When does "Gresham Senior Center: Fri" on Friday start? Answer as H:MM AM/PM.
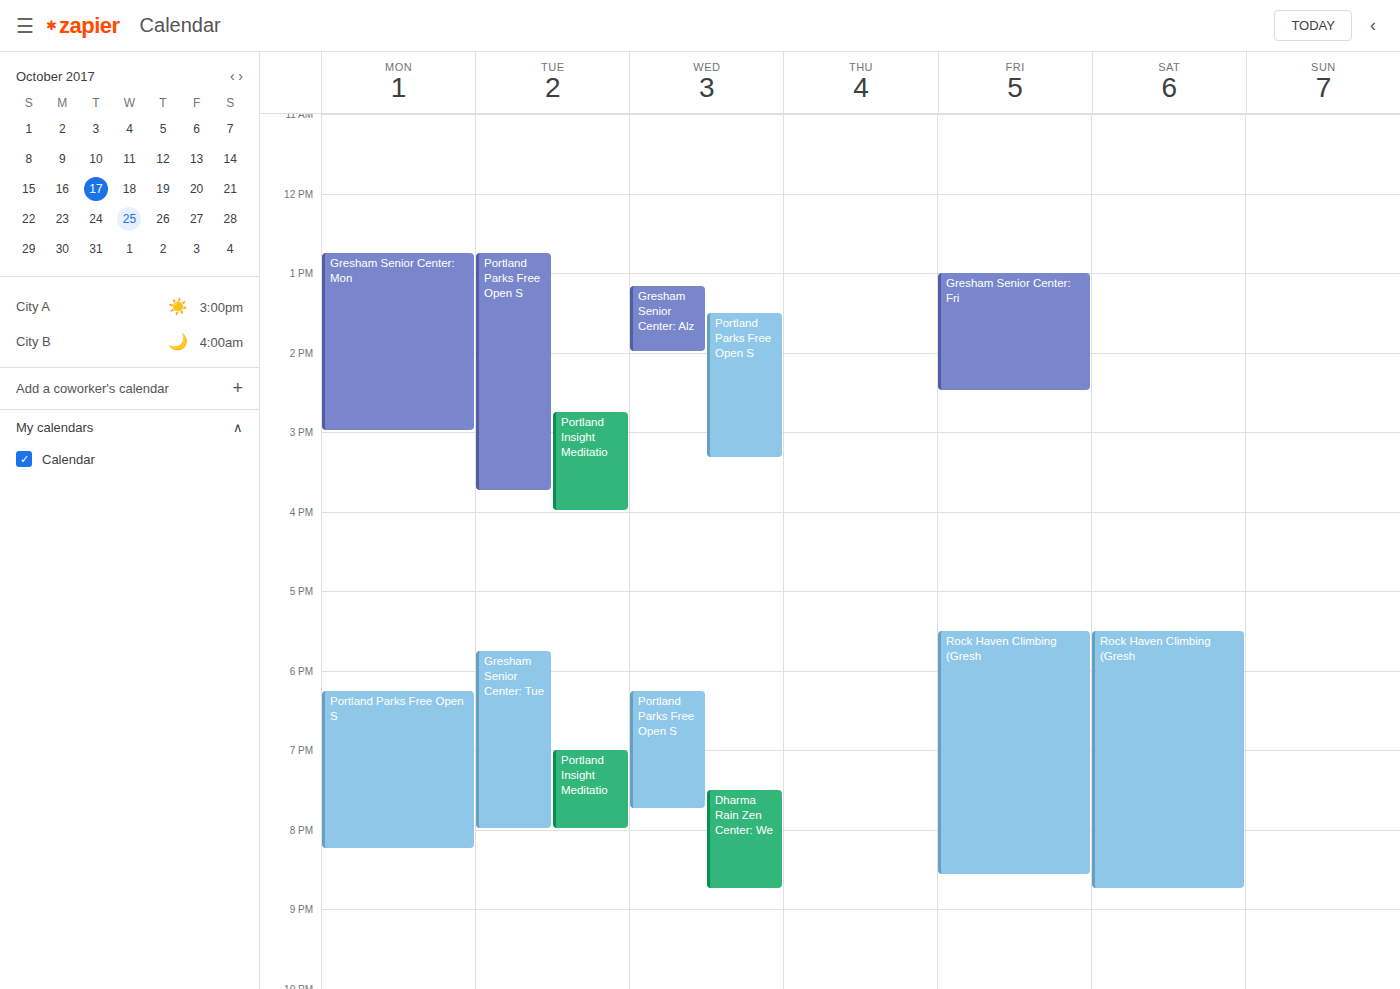
1:00 PM